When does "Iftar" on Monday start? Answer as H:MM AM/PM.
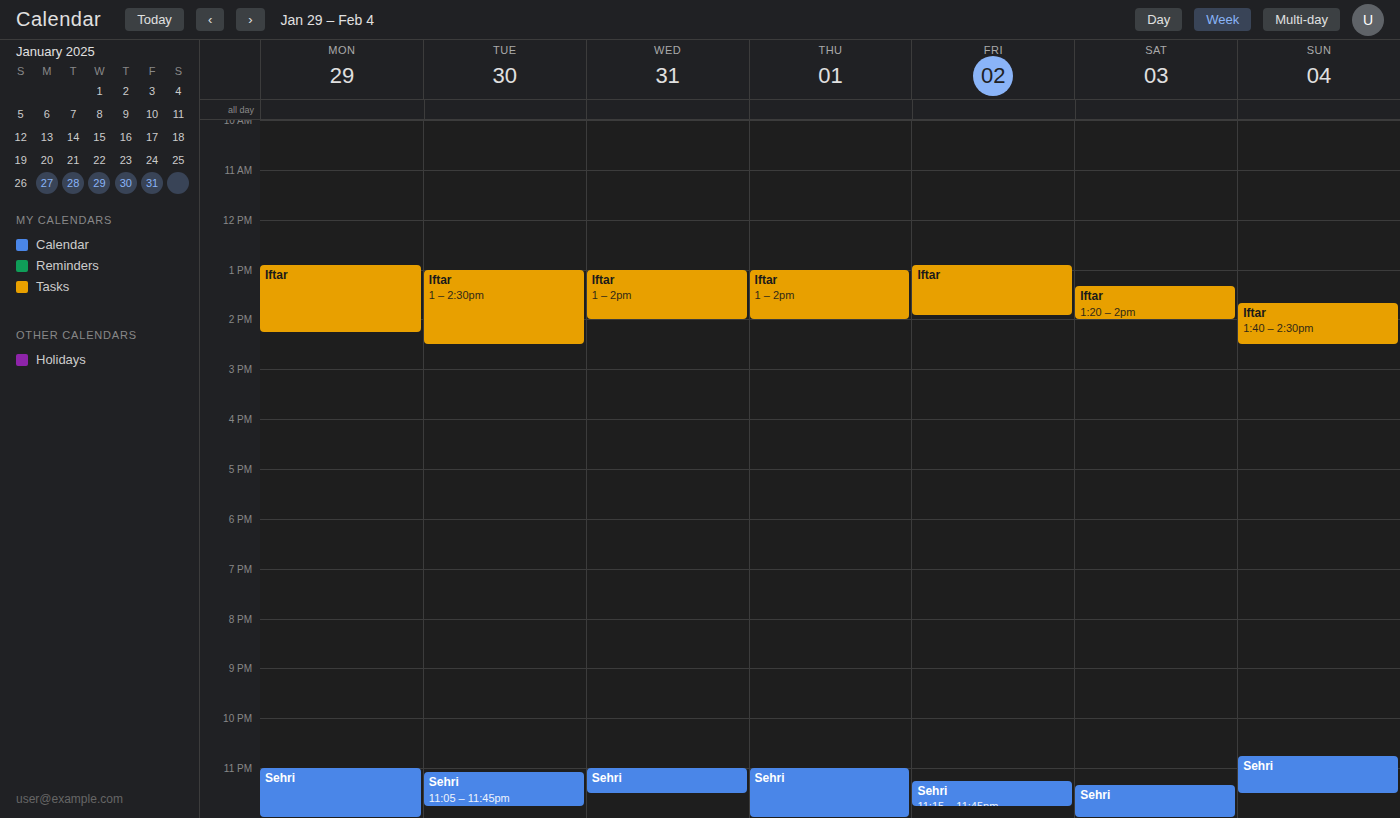
12:55 PM